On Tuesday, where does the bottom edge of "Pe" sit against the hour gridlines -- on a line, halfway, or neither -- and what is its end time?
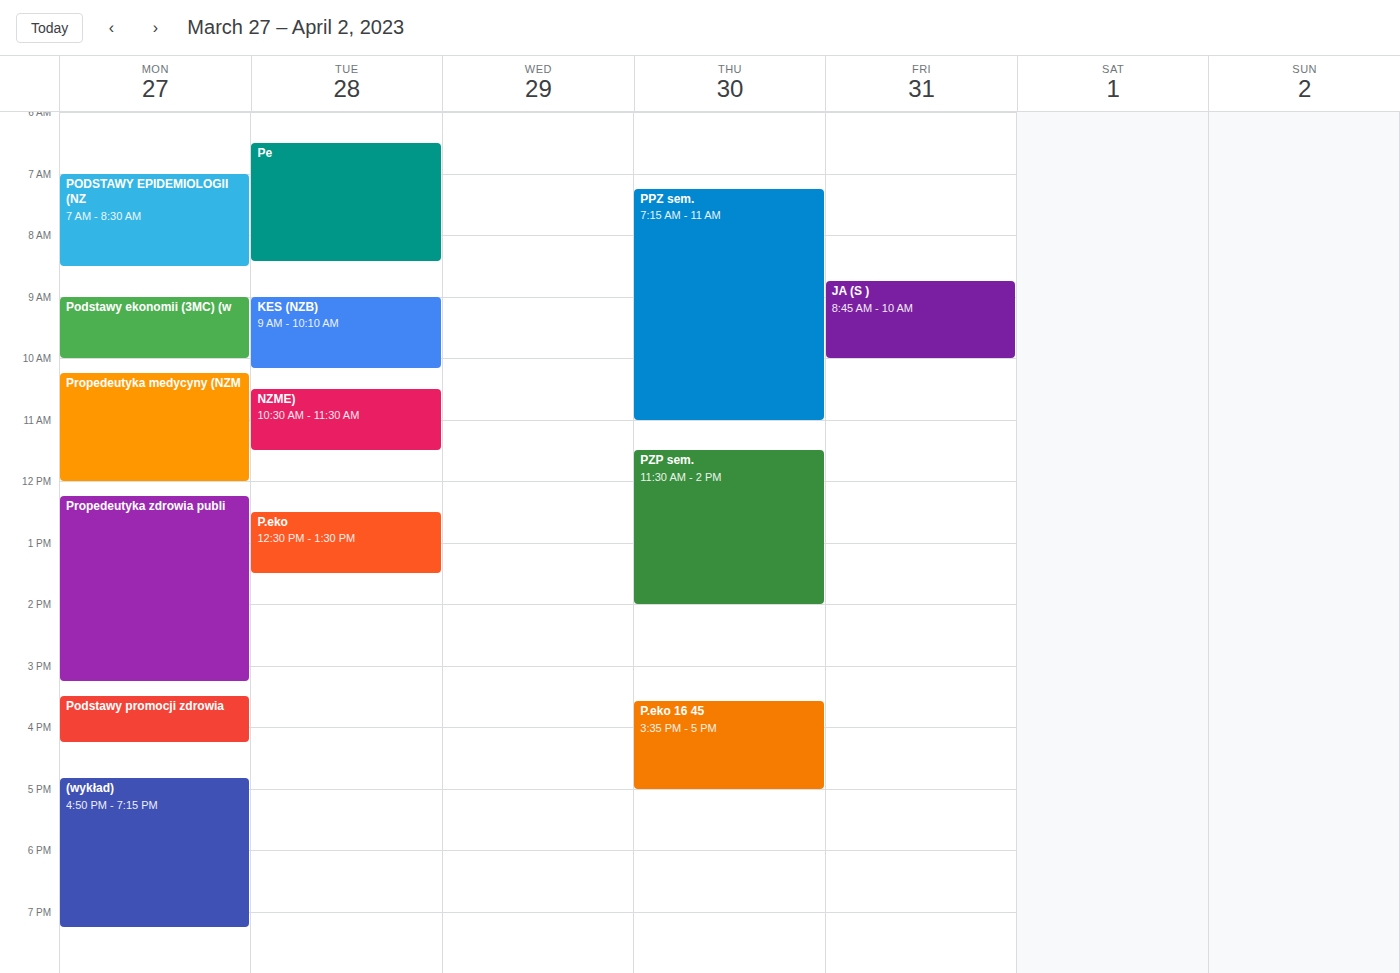
8:25 AM -- neither: 25 minutes below the 8 AM line and 35 minutes above the 9 AM line.